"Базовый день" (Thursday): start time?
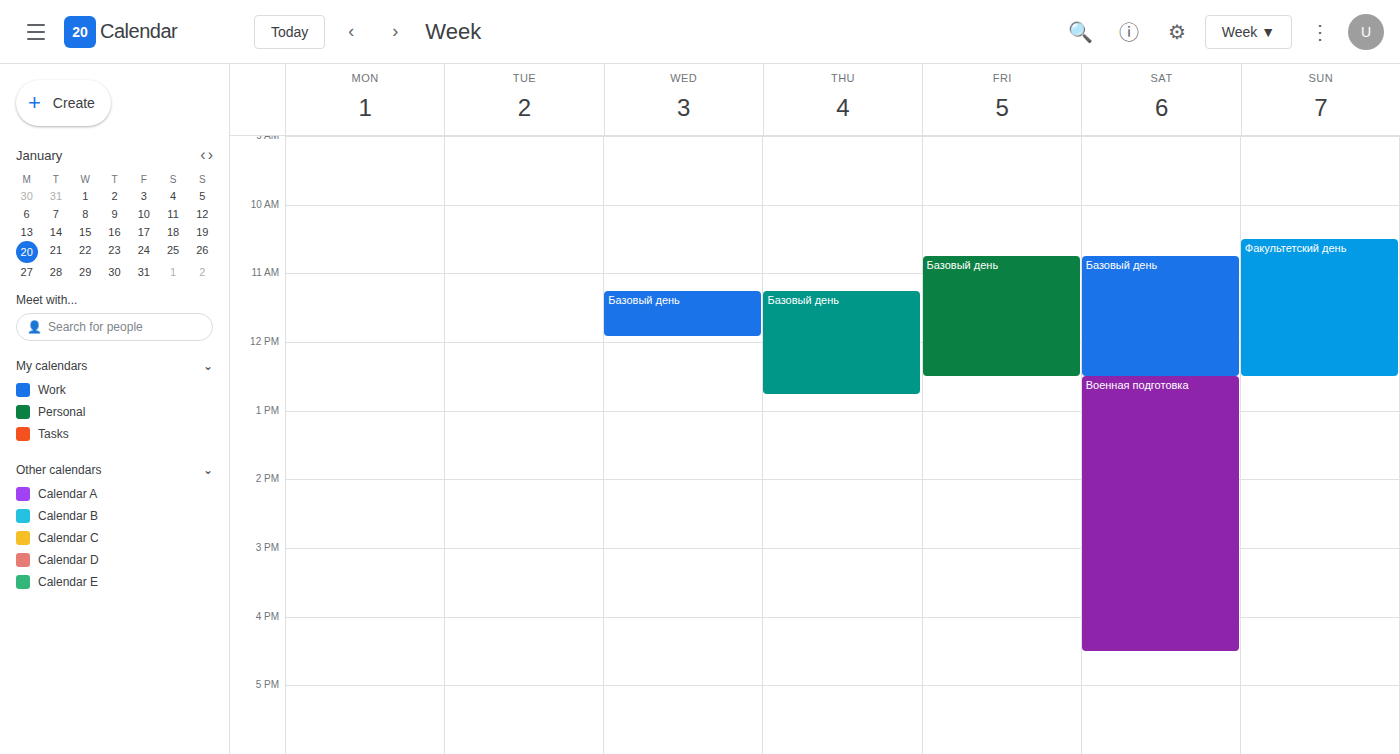
11:15 AM